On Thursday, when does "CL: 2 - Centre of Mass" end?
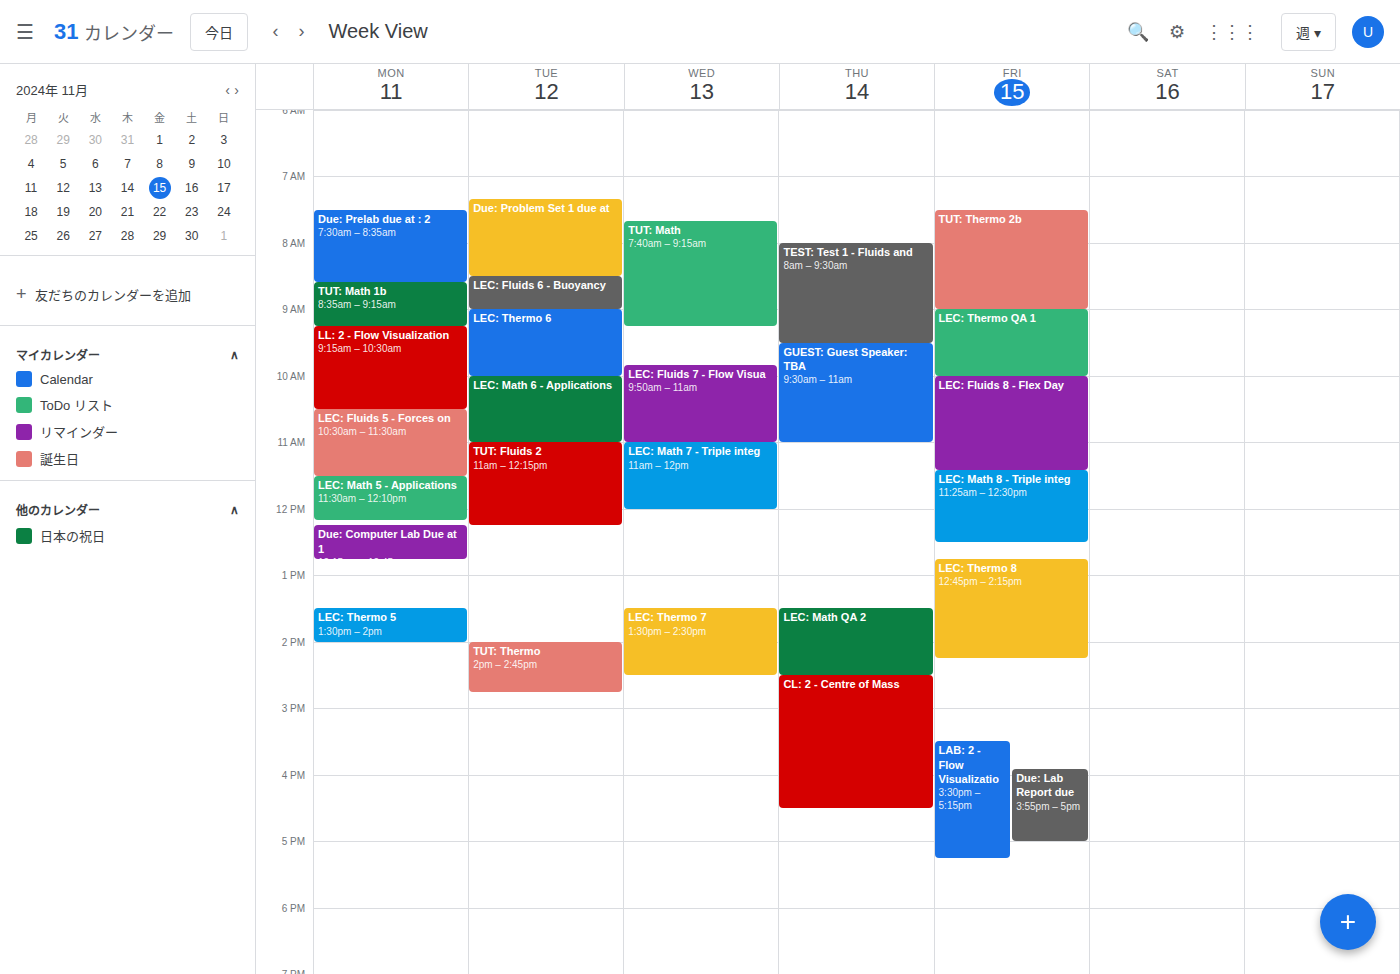
4:30 PM